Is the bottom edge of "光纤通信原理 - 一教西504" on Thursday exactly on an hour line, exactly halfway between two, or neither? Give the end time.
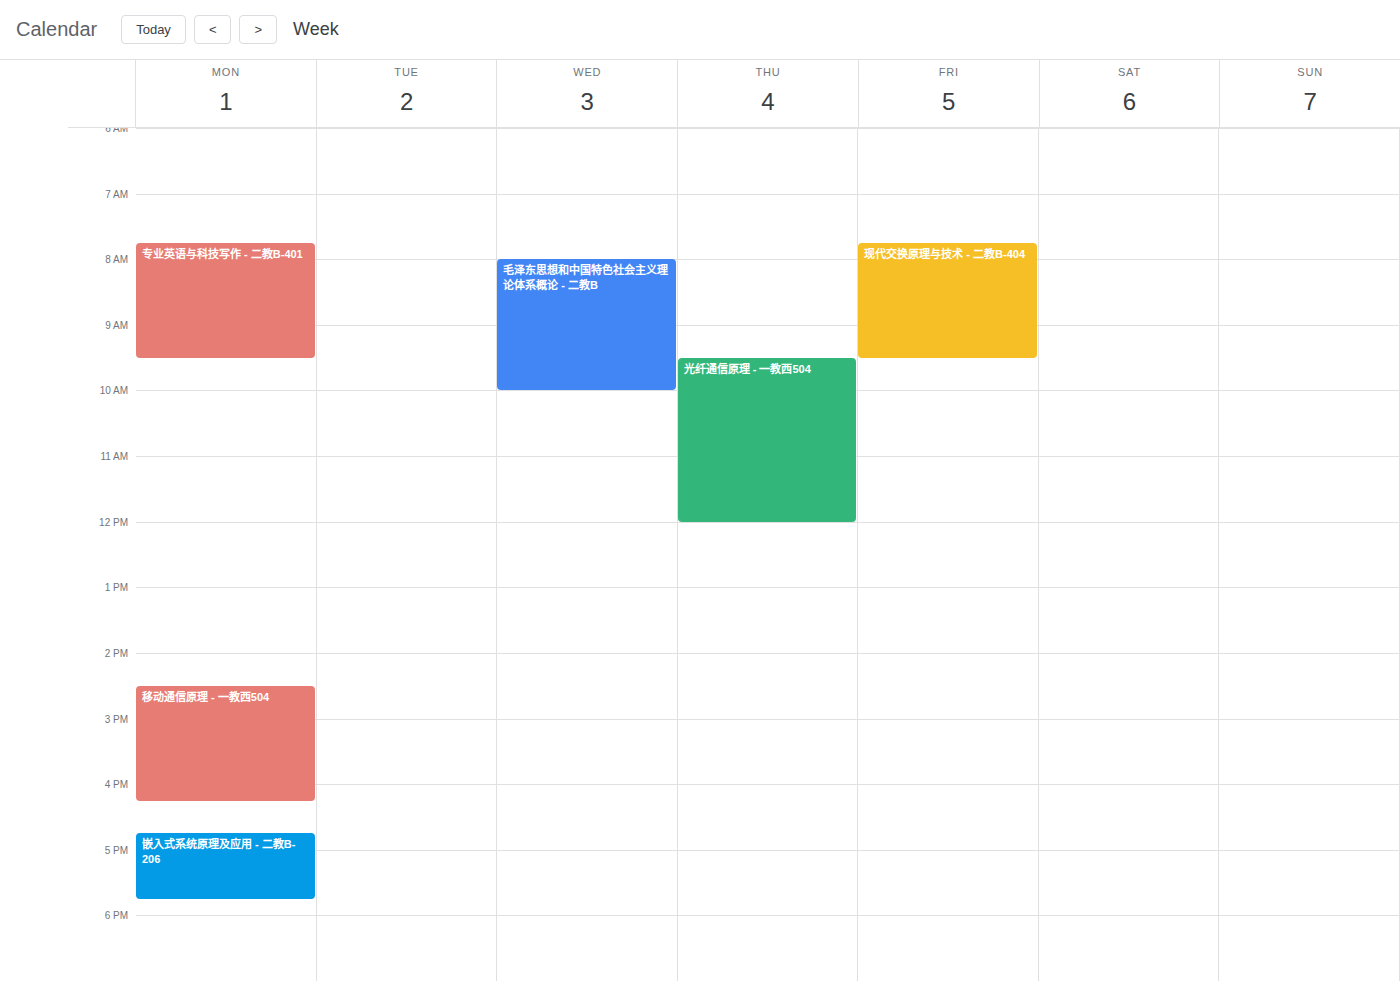
12:00 PM -- exactly on the 12 PM line.